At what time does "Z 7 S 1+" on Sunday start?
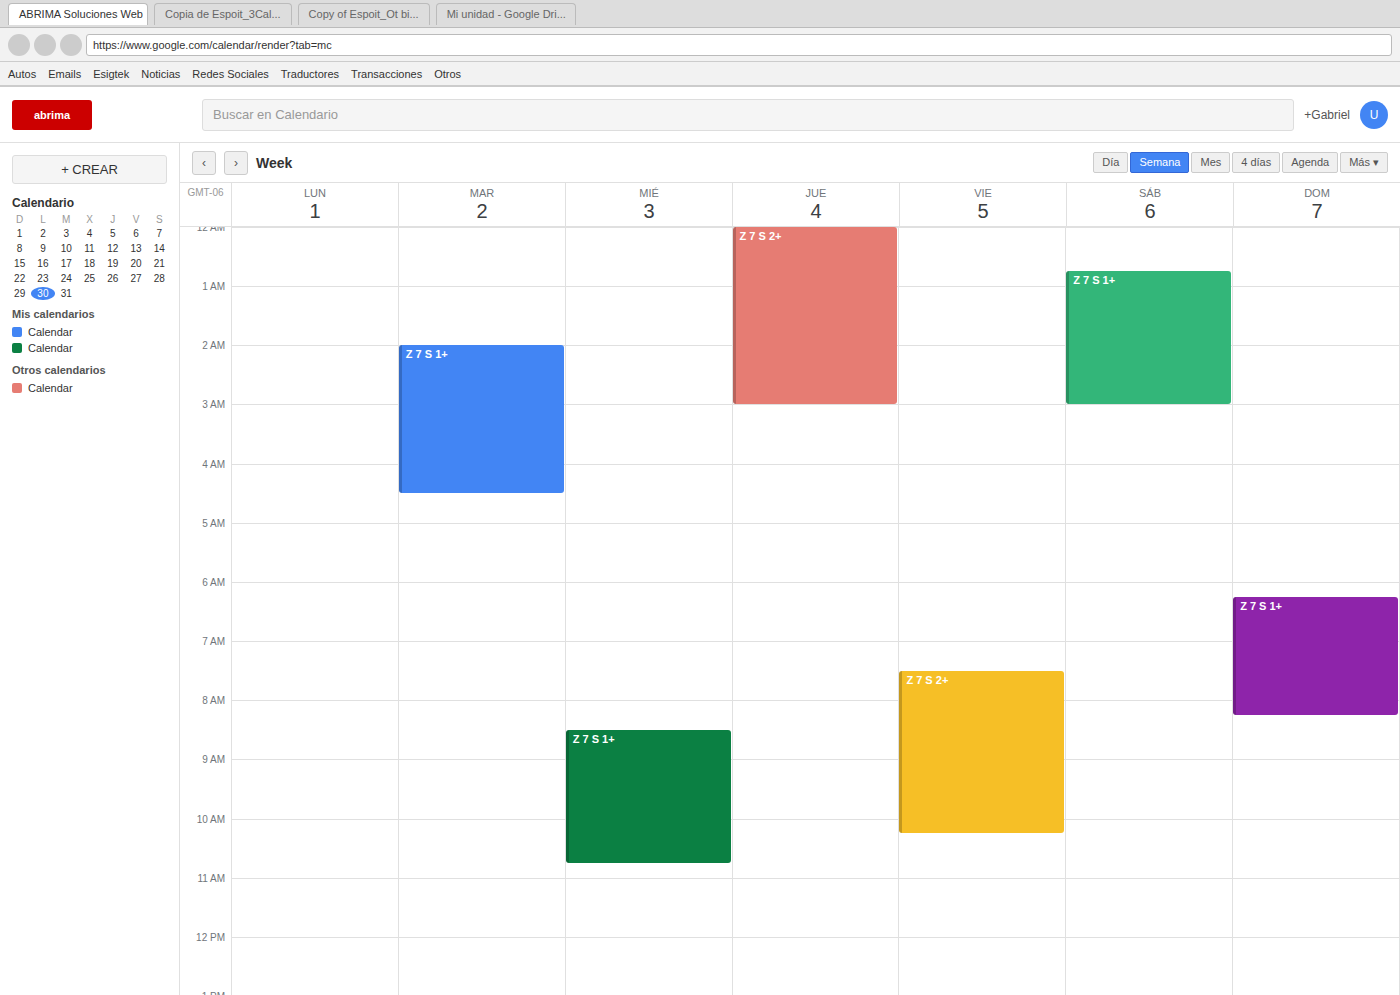
6:15 AM